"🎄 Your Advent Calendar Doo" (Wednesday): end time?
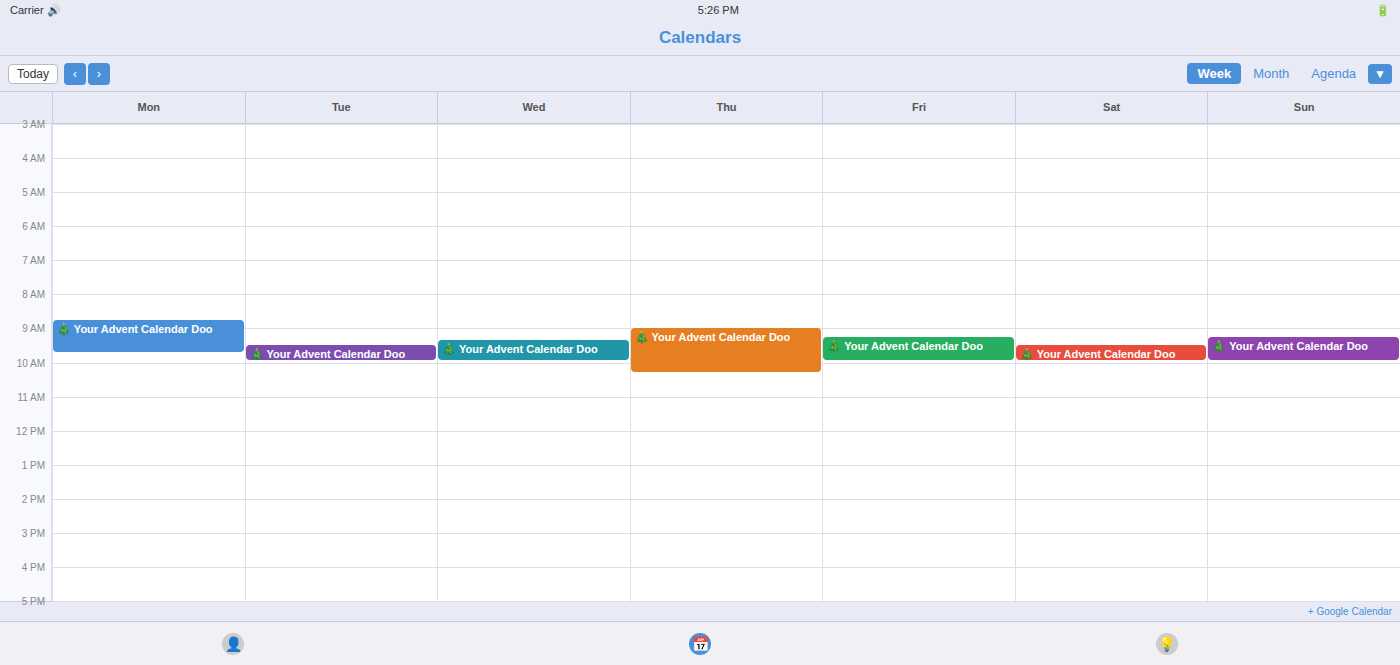
10:00 AM